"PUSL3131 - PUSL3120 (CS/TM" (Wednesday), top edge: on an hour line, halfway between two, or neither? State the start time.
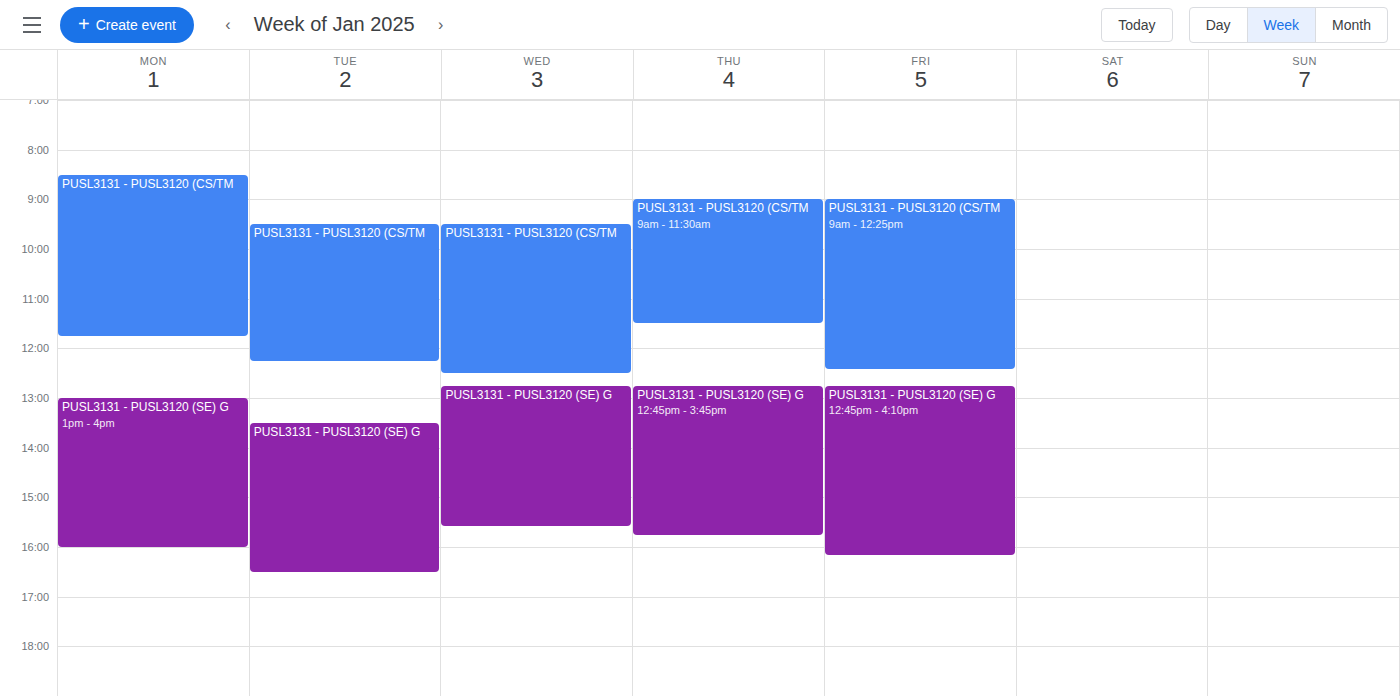
9:30 AM -- halfway between the 9 AM and 10 AM lines.